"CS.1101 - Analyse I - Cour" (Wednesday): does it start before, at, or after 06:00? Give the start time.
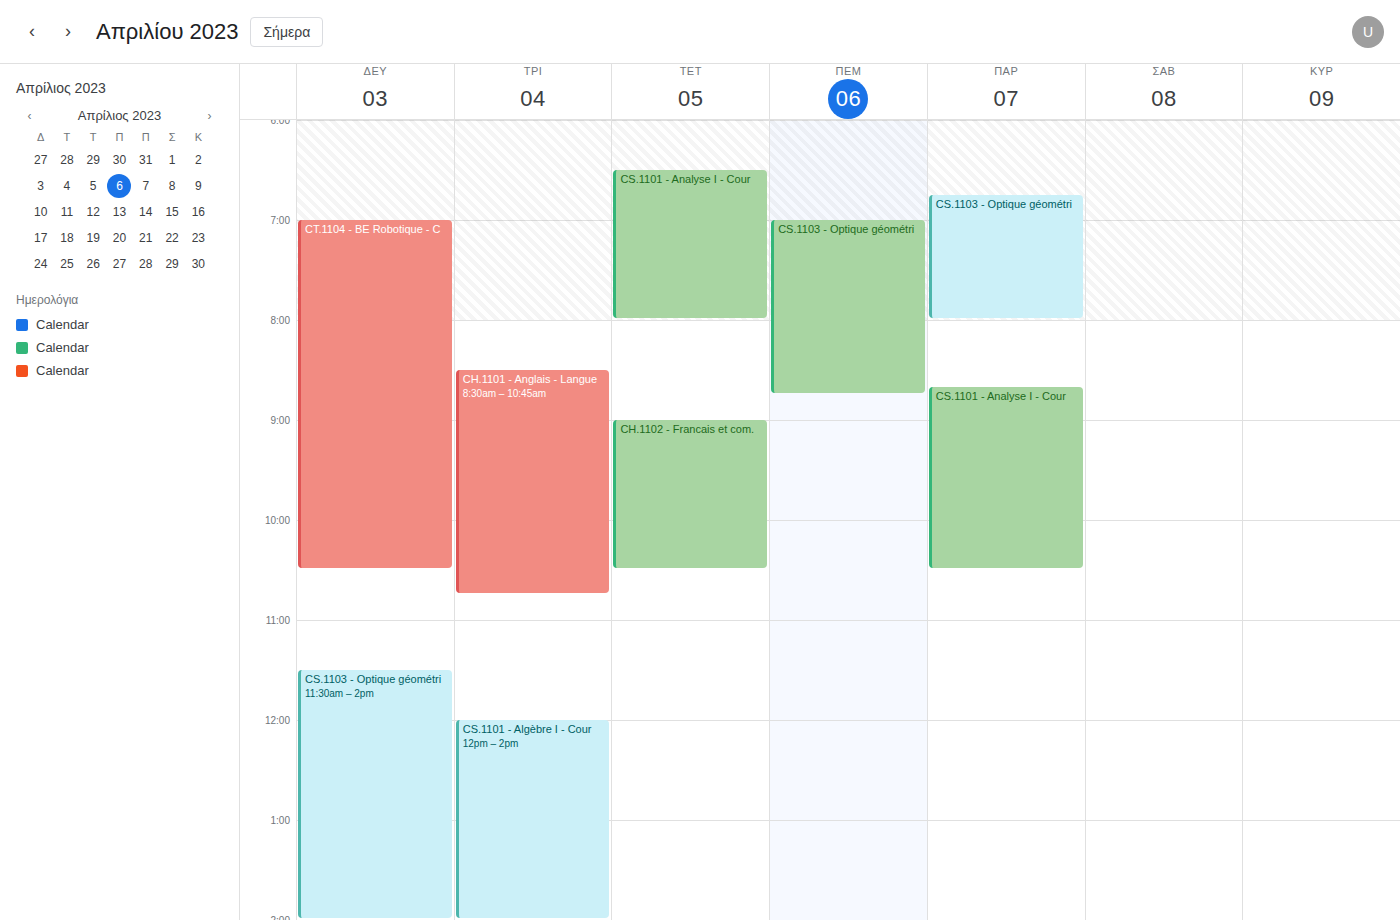
06:30 -- after 06:00, 30 minutes below the 06:00 line.